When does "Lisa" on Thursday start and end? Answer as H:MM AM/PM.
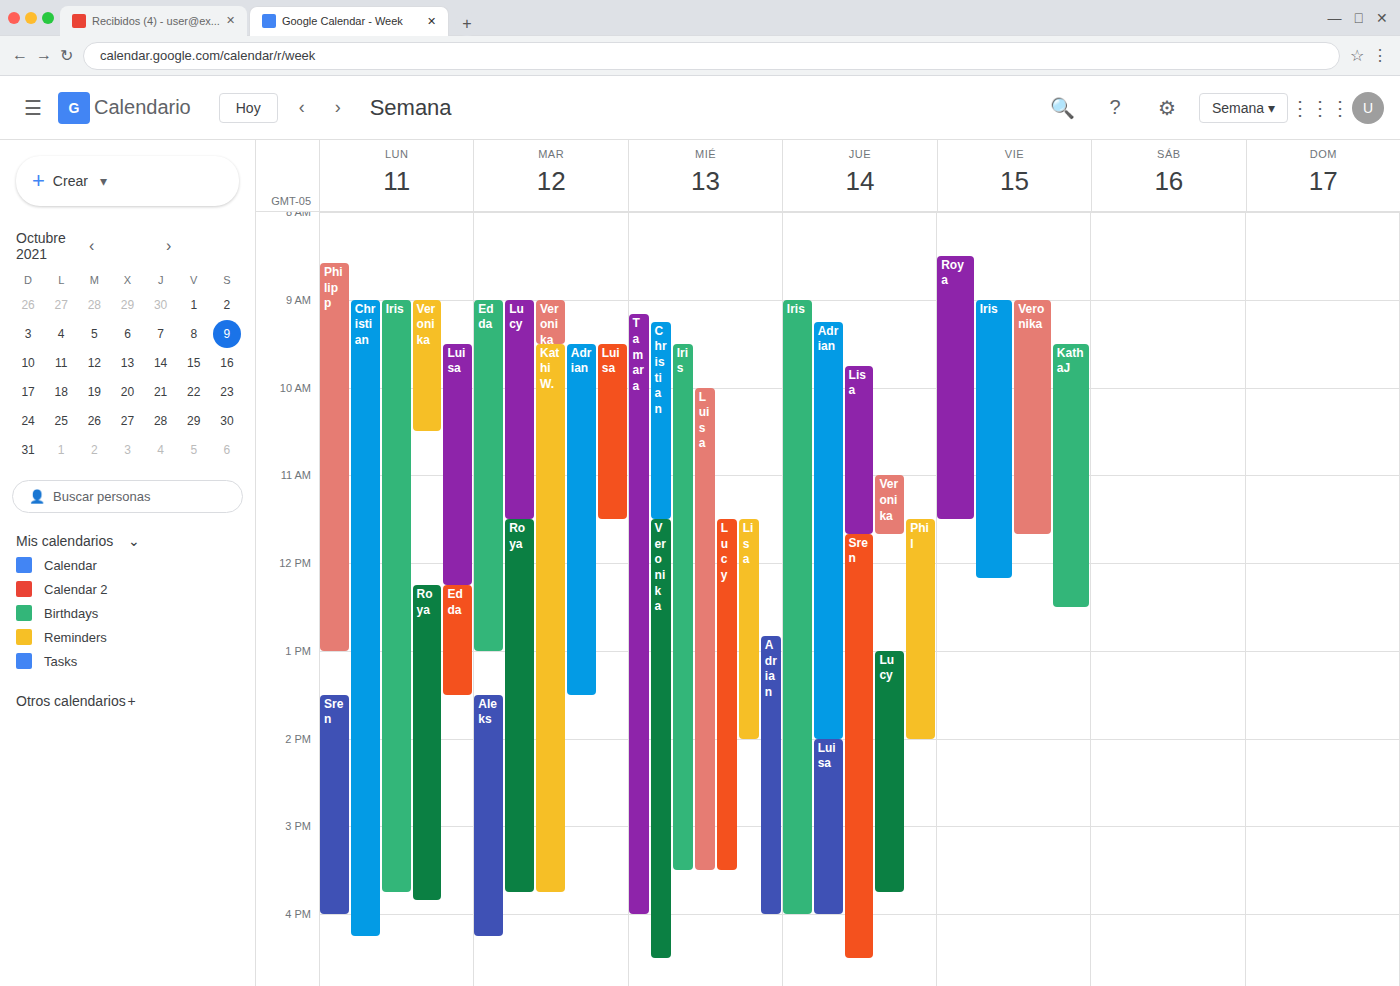
9:45 AM to 11:40 AM